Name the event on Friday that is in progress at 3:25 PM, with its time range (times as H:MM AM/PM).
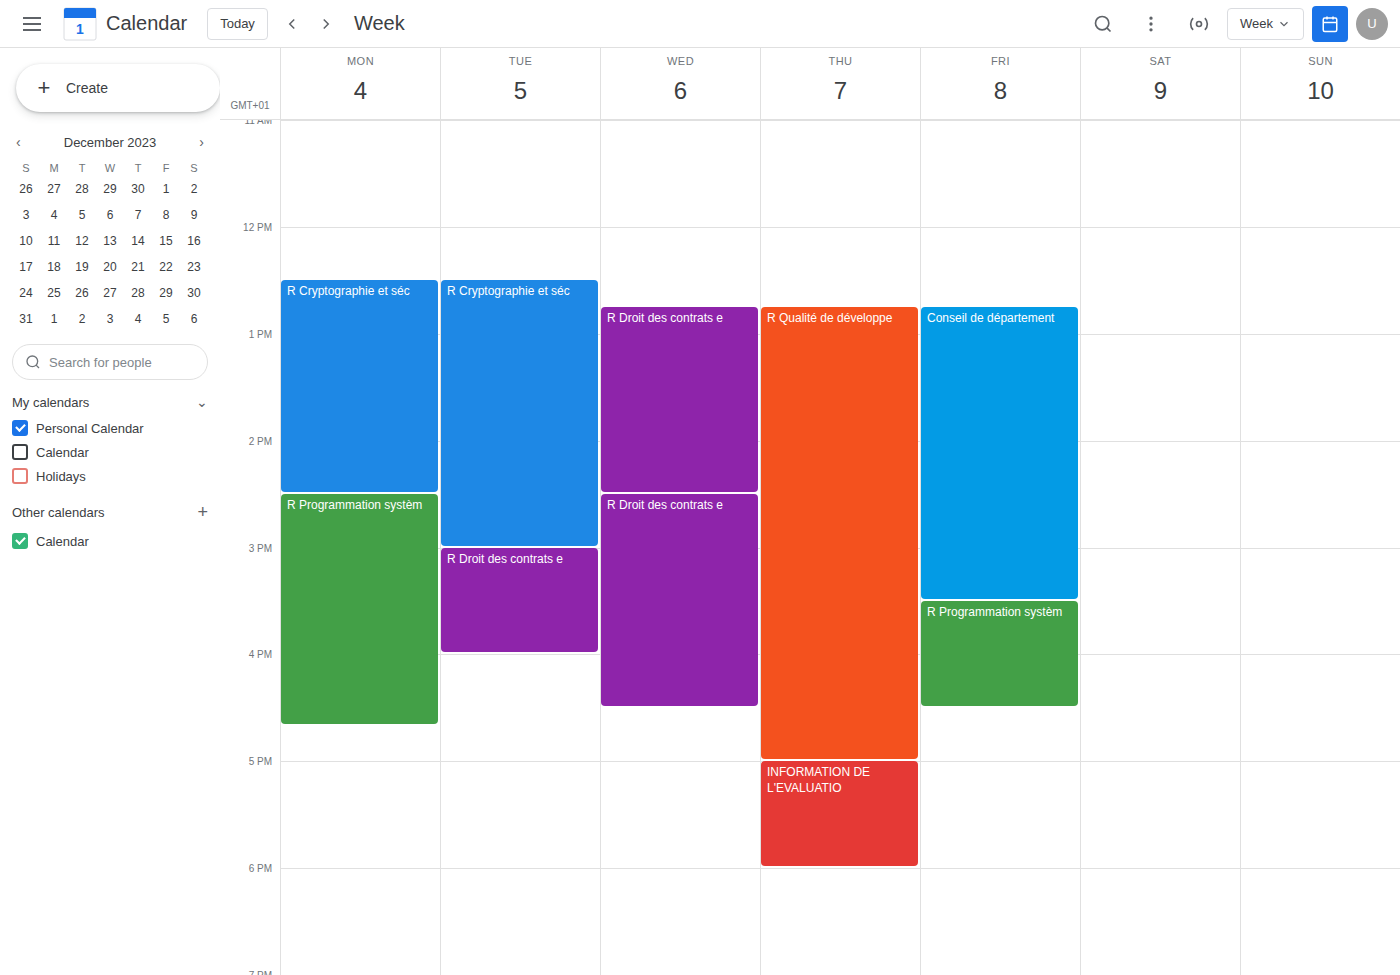
"Conseil de département", 12:45 PM to 3:30 PM